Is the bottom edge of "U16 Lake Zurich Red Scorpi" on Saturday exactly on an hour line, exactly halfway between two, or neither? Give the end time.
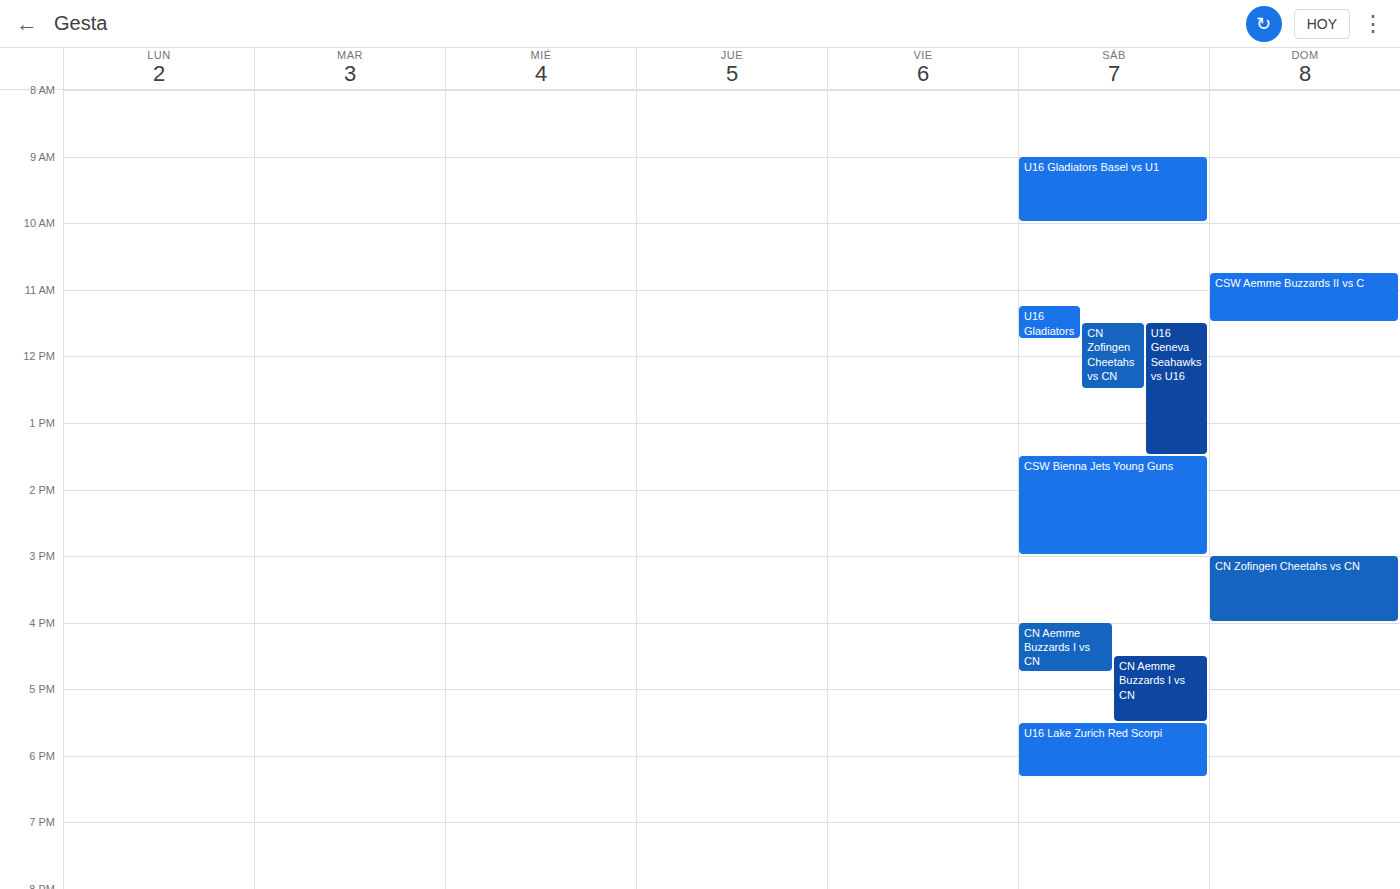
6:20 PM -- neither: 20 minutes below the 6 PM line and 40 minutes above the 7 PM line.